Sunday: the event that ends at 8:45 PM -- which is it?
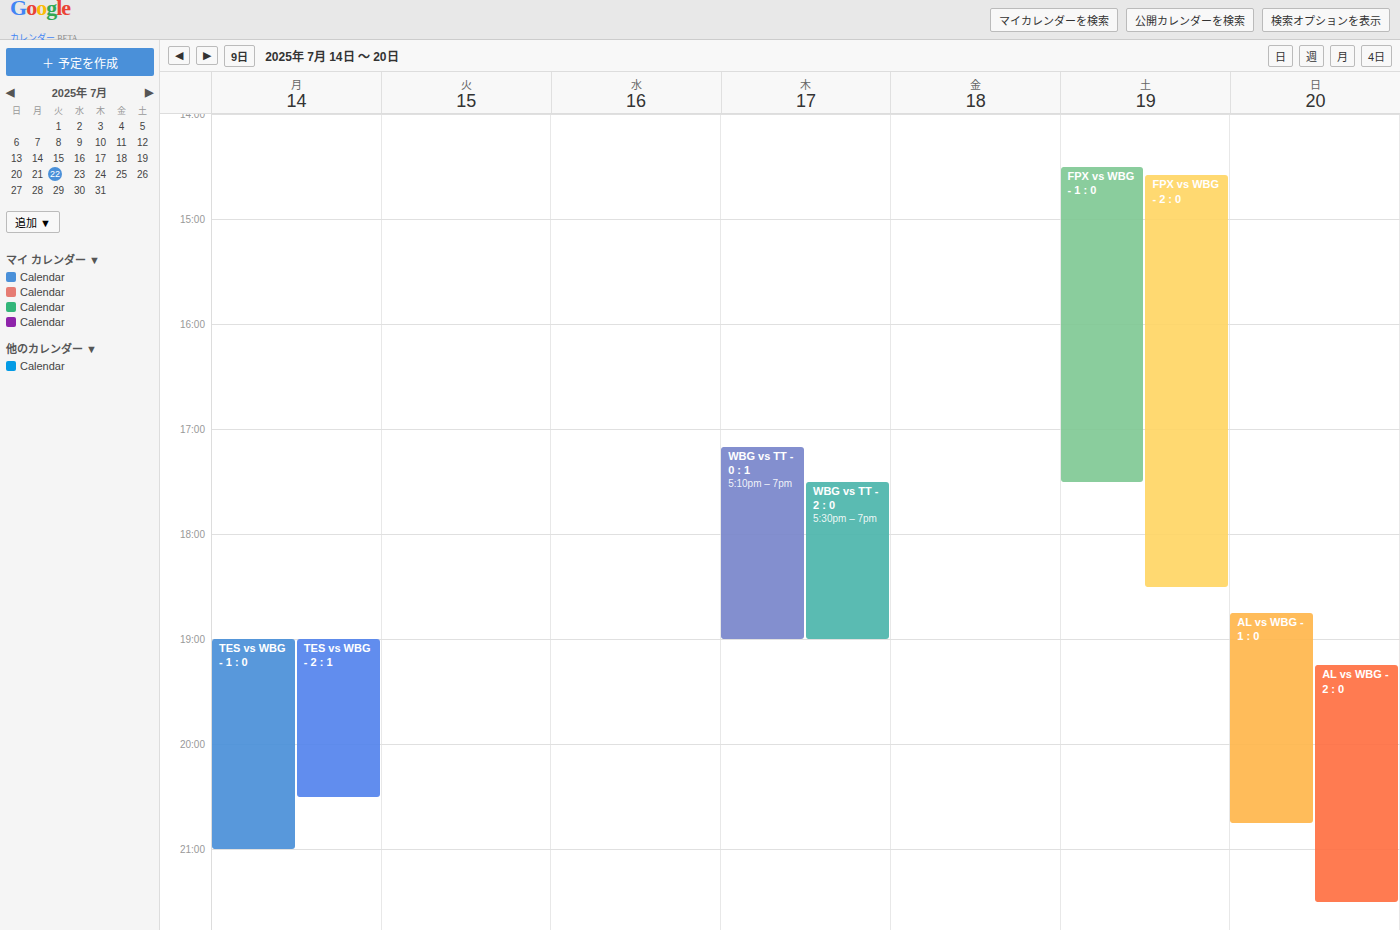
"AL vs WBG - 1 : 0"